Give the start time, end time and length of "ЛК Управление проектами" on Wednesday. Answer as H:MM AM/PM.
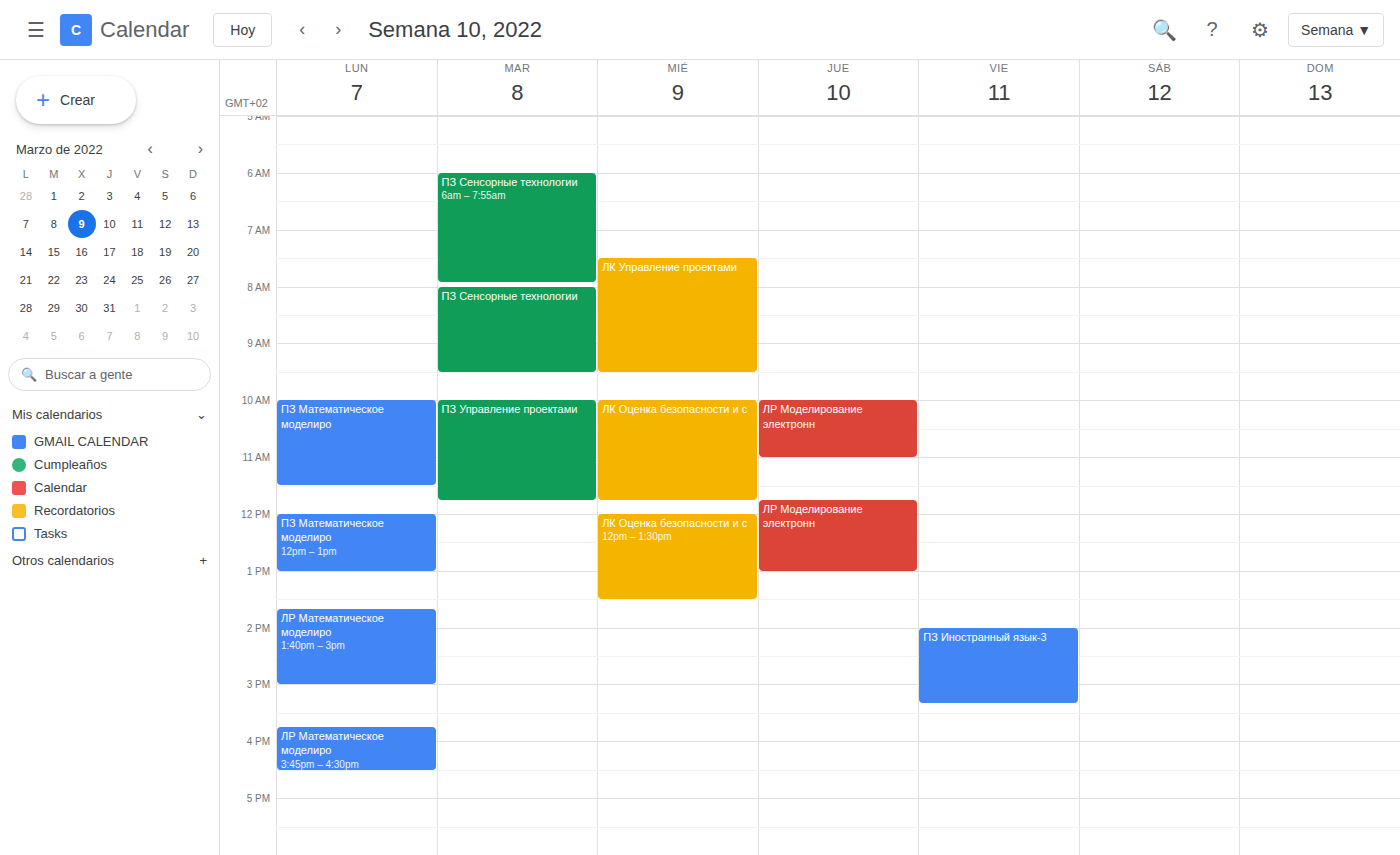
7:30 AM to 9:30 AM, 2 hours